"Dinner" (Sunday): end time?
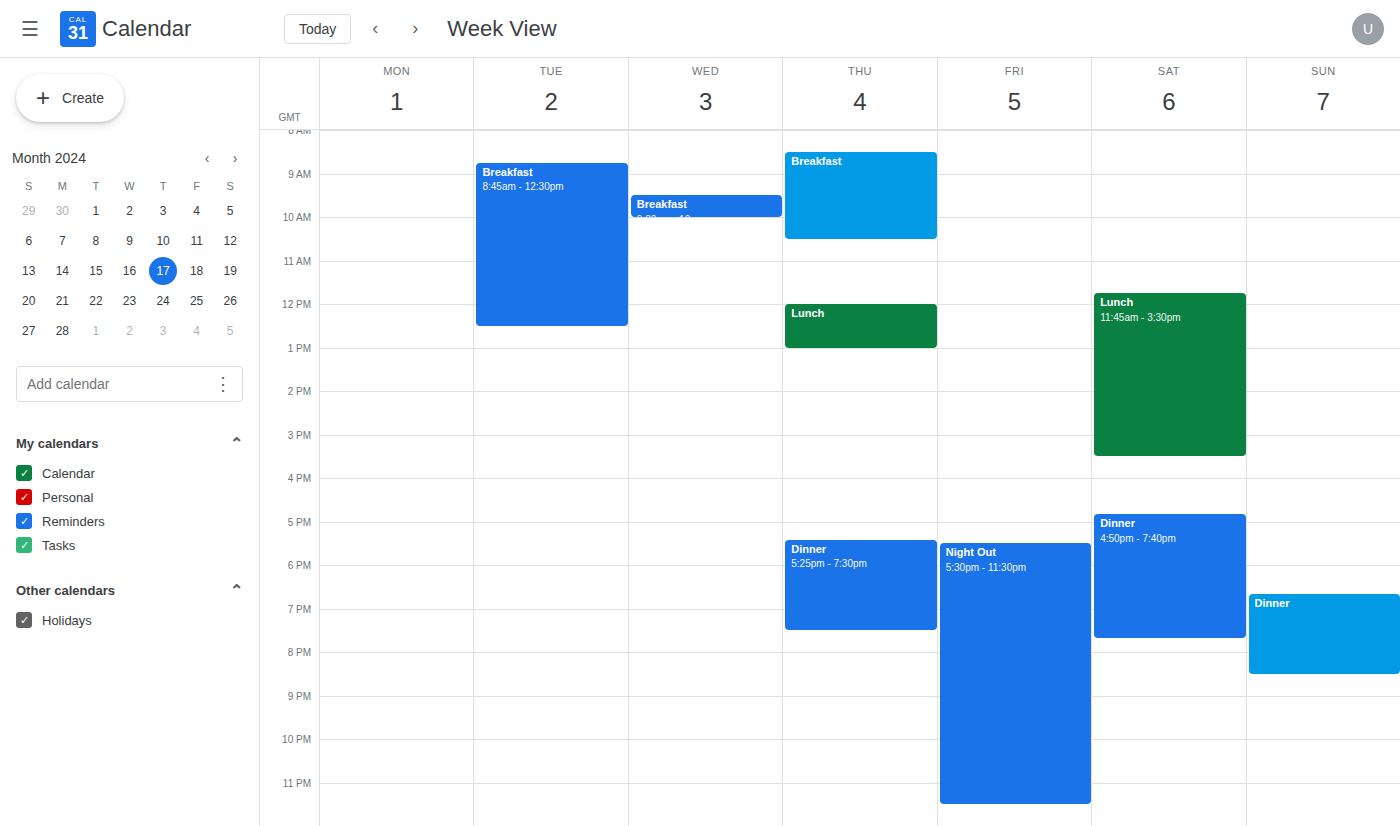
8:30 PM